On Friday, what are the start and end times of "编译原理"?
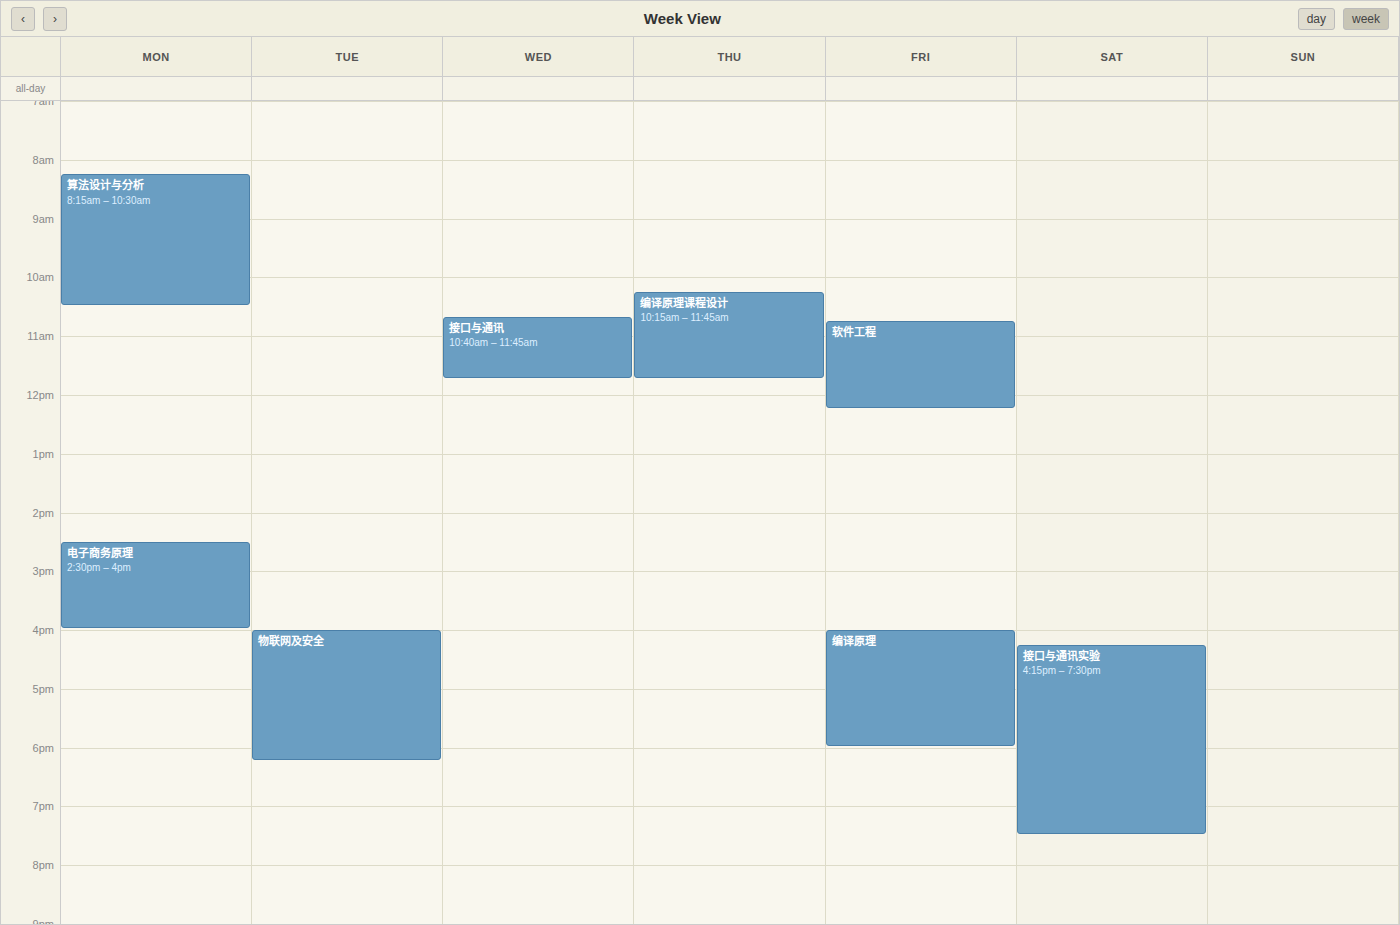
4:00 PM to 6:00 PM